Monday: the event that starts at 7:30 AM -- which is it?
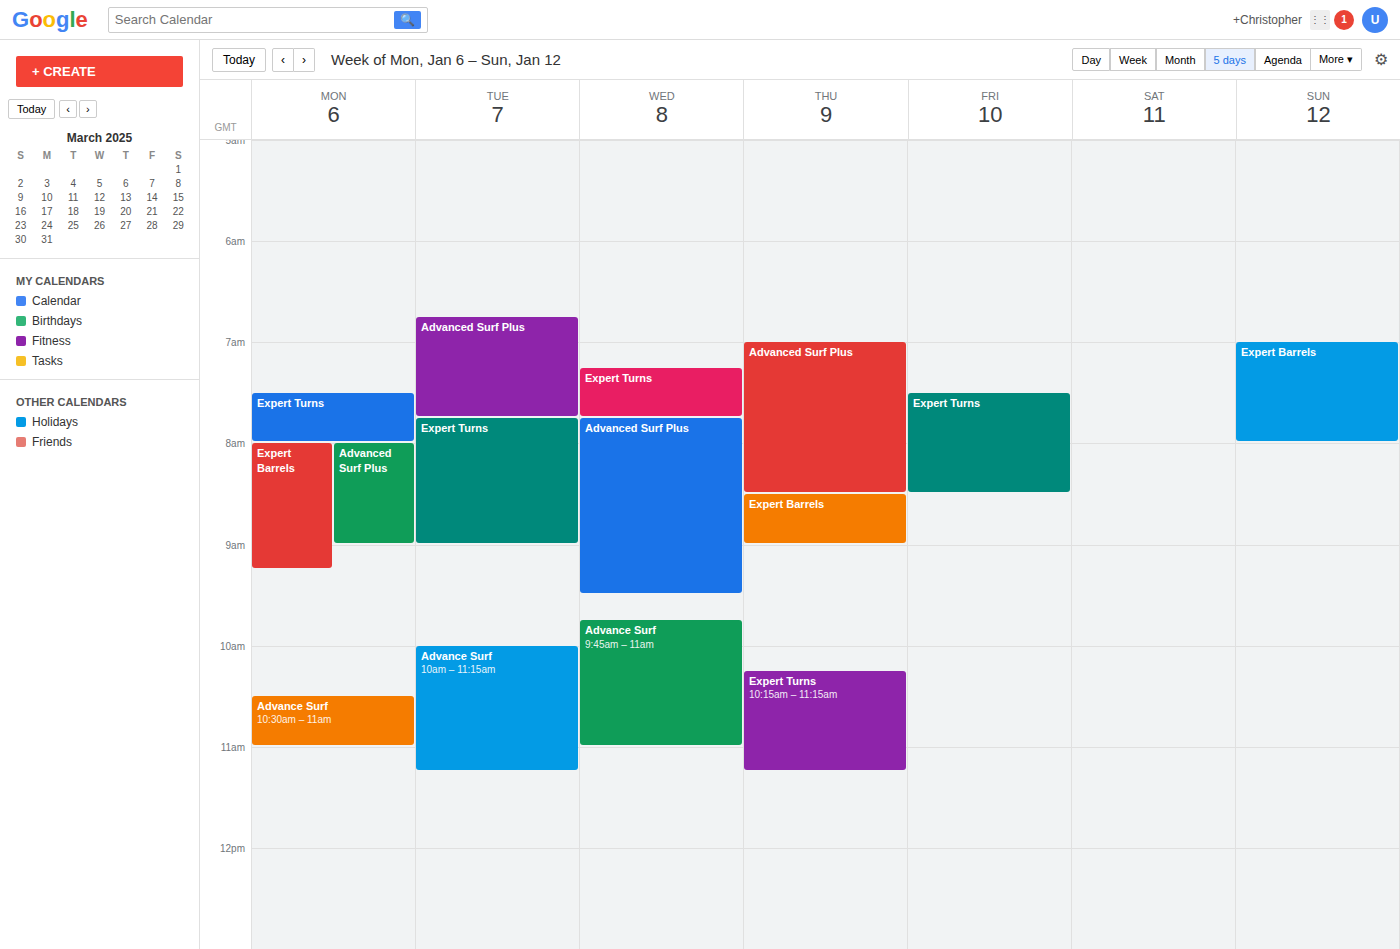
"Expert Turns"